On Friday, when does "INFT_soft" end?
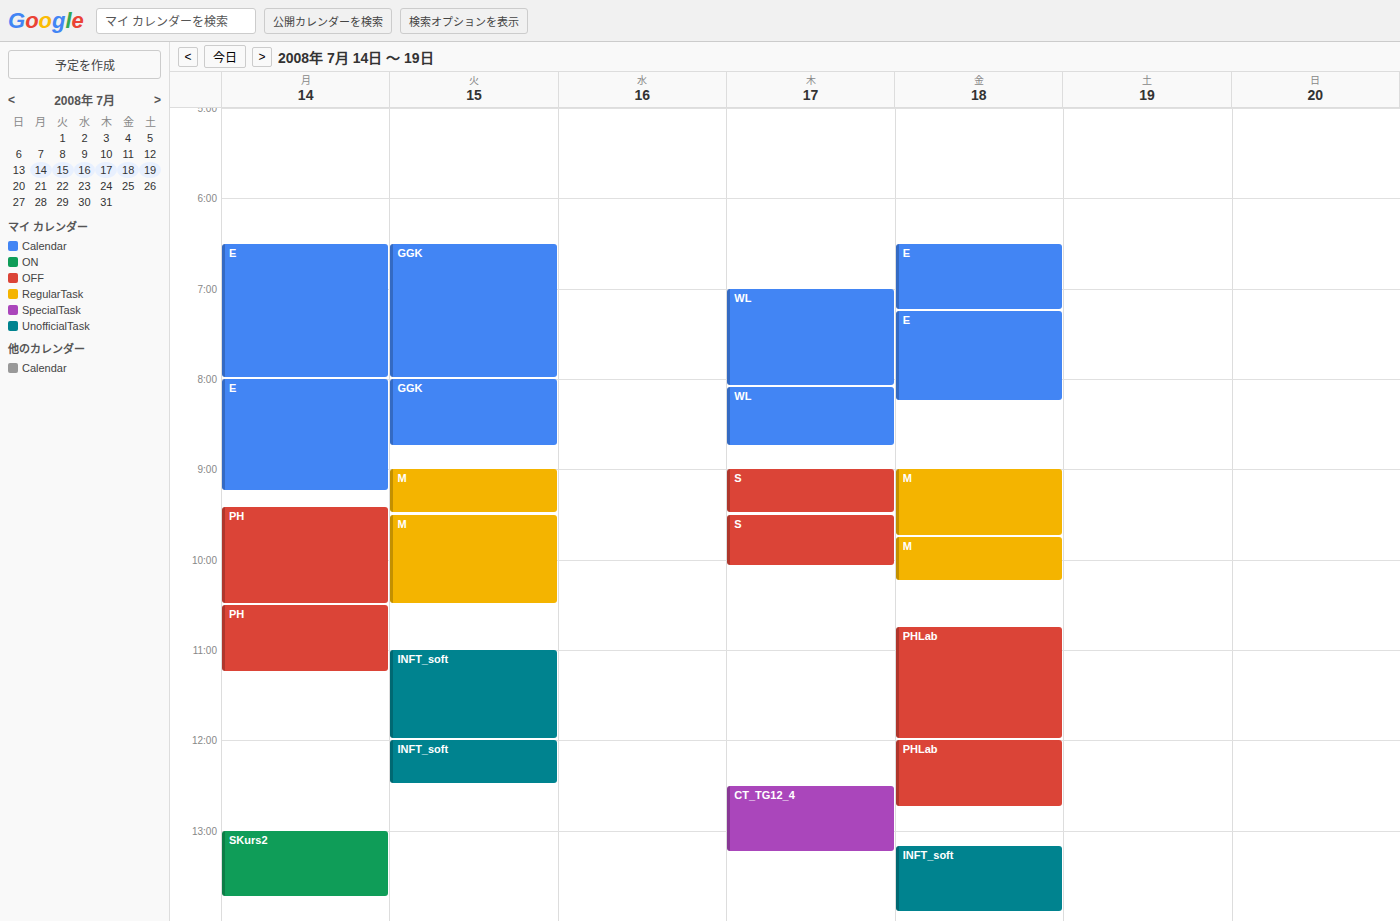
13:55